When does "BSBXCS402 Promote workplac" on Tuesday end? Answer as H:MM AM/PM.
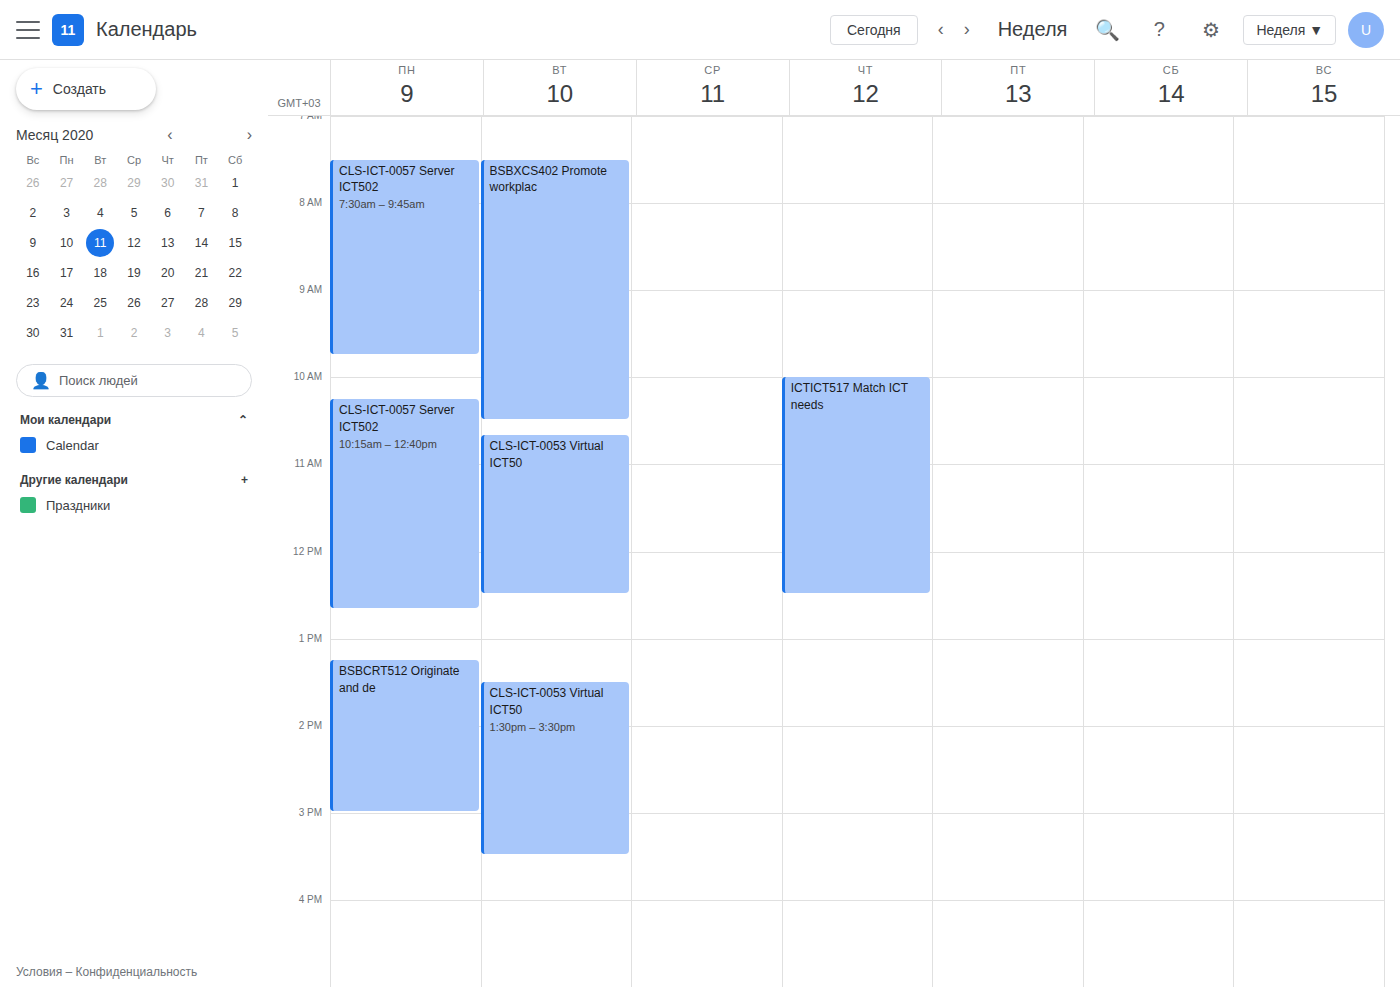
10:30 AM